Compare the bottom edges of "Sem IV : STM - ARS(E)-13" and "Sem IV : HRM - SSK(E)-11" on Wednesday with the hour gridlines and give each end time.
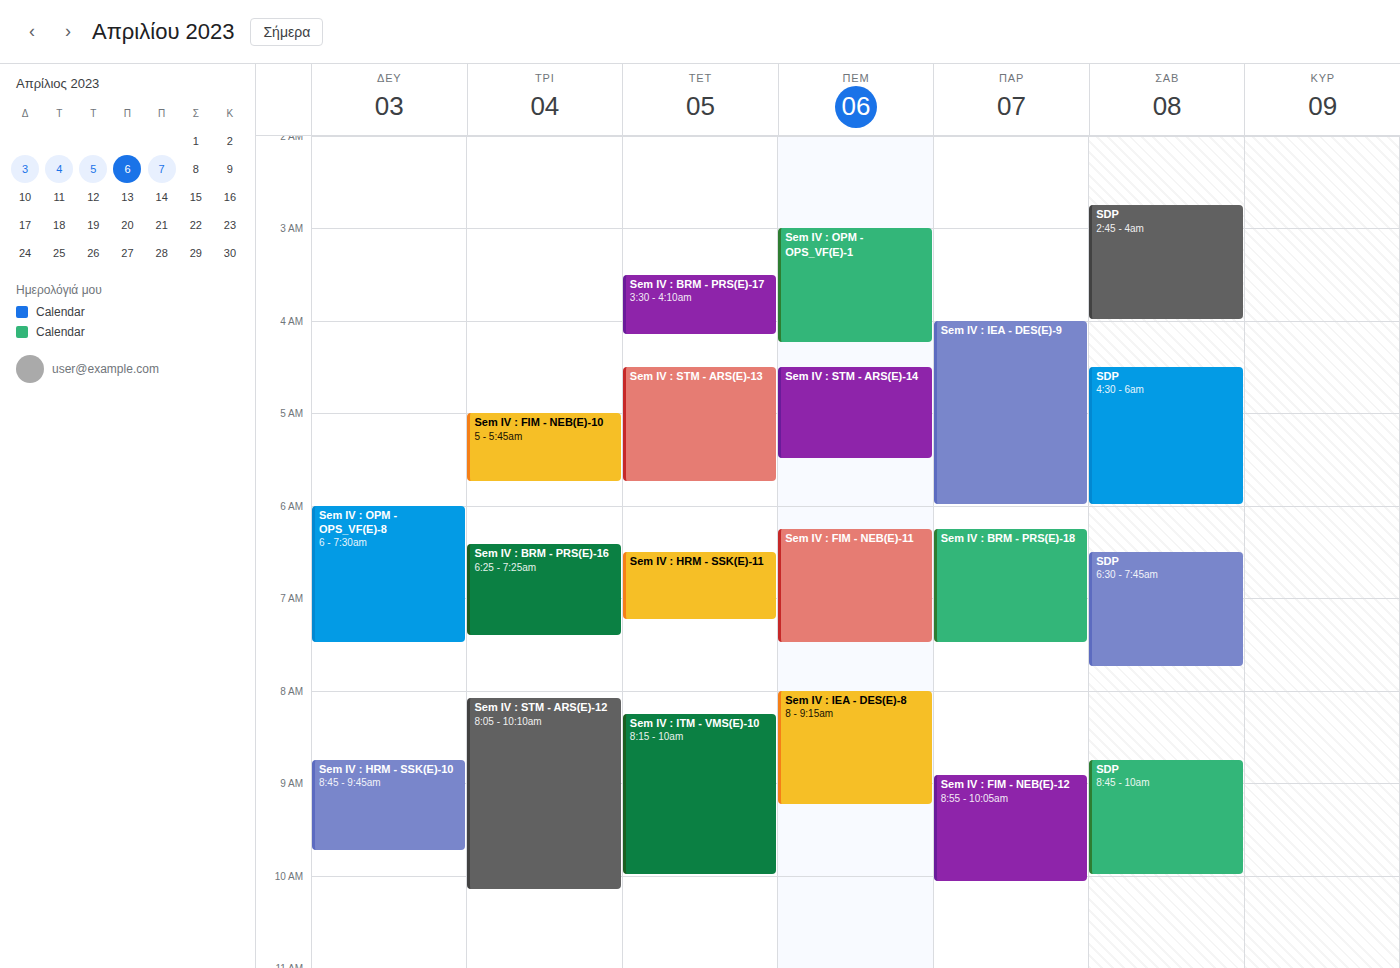
"Sem IV : STM - ARS(E)-13": 5:45 AM, neither: three quarters of the way from the 5 AM line to the 6 AM line. "Sem IV : HRM - SSK(E)-11": 7:15 AM, neither: a quarter of the way from the 7 AM line to the 8 AM line.